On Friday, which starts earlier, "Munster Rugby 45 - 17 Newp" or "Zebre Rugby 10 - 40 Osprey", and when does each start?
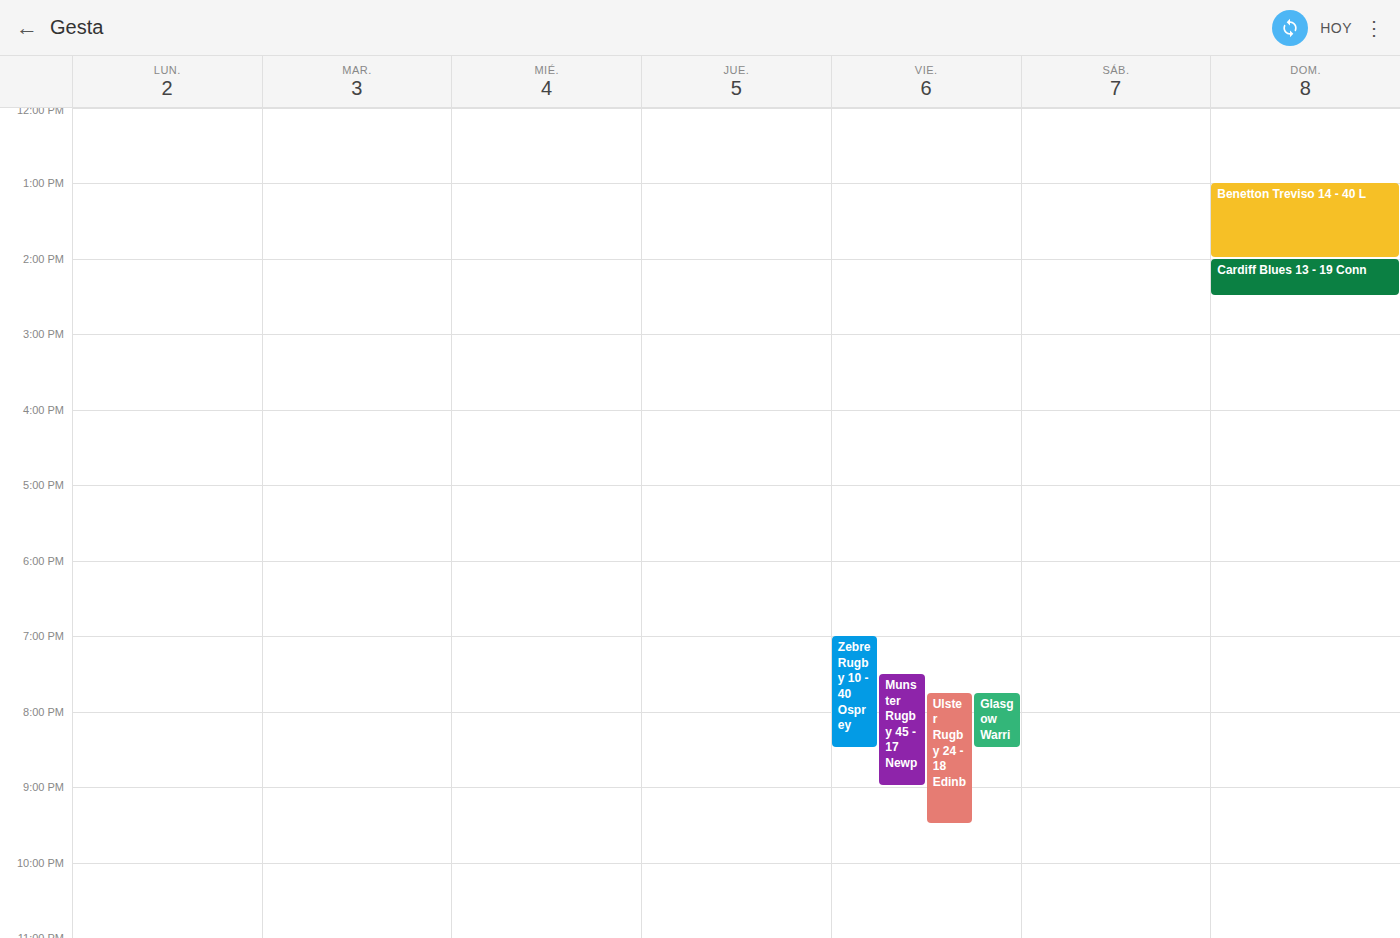
"Zebre Rugby 10 - 40 Osprey" 7:00 PM; "Munster Rugby 45 - 17 Newp" 7:30 PM.